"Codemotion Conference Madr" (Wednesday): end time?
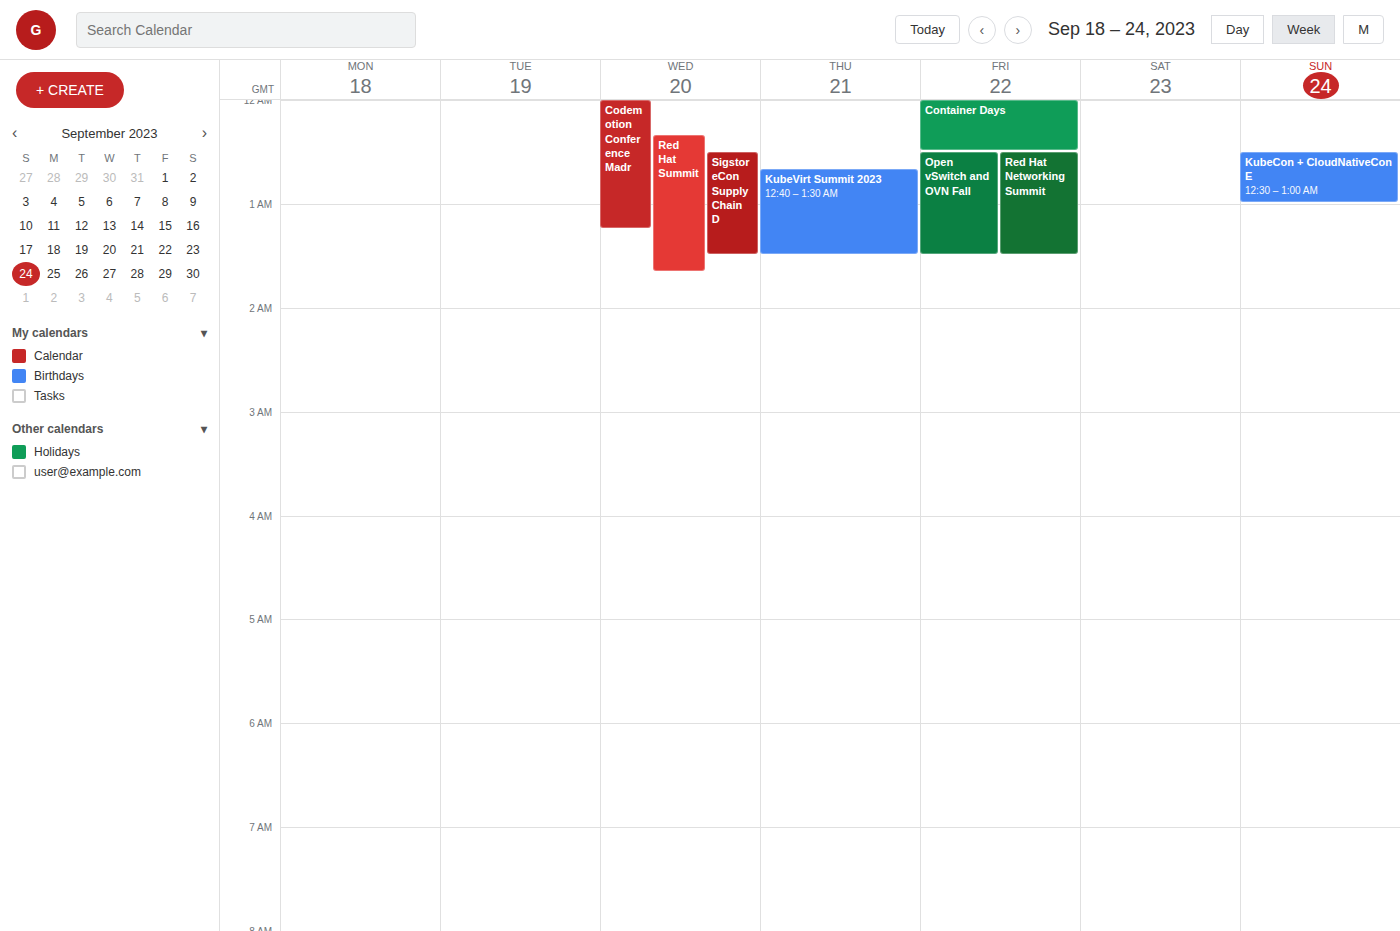
1:15 AM